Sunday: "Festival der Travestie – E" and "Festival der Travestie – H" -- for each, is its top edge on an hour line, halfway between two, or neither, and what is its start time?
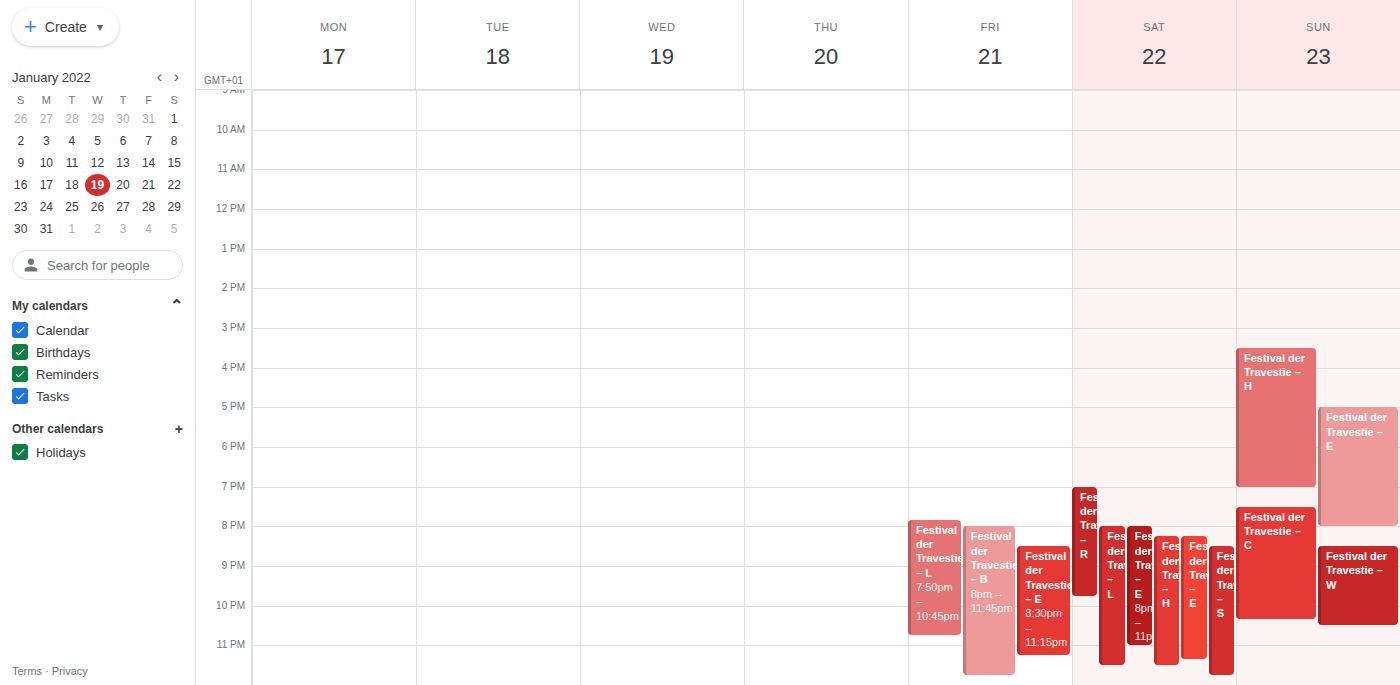
"Festival der Travestie – E": 5:00 PM, exactly on the 5 PM line. "Festival der Travestie – H": 3:30 PM, halfway between the 3 PM and 4 PM lines.